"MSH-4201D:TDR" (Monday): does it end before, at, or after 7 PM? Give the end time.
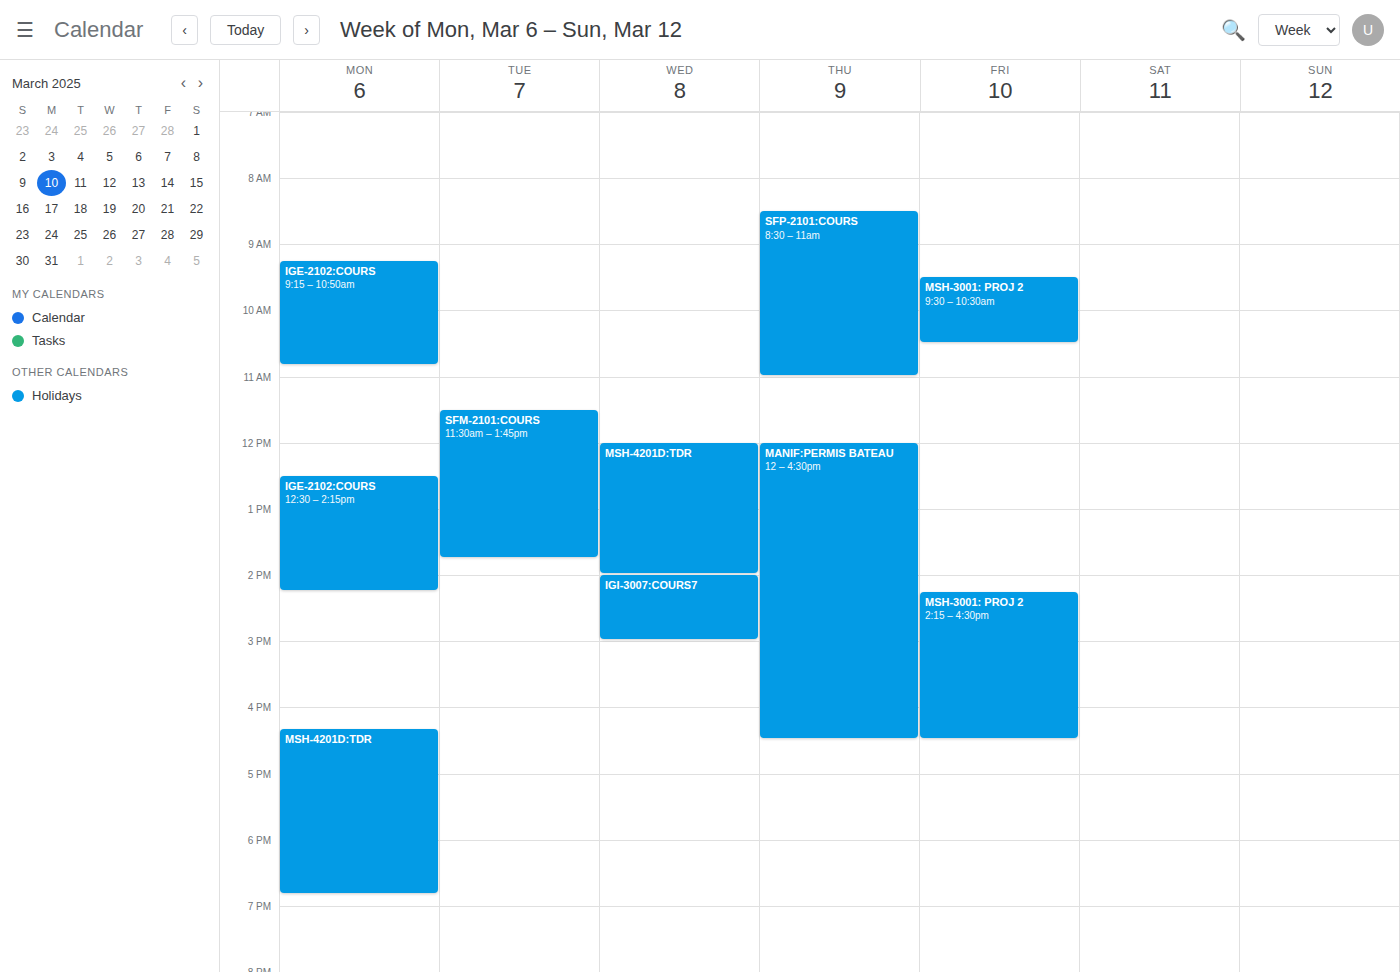
6:50 PM -- before 7 PM, 10 minutes above the 7 PM line.